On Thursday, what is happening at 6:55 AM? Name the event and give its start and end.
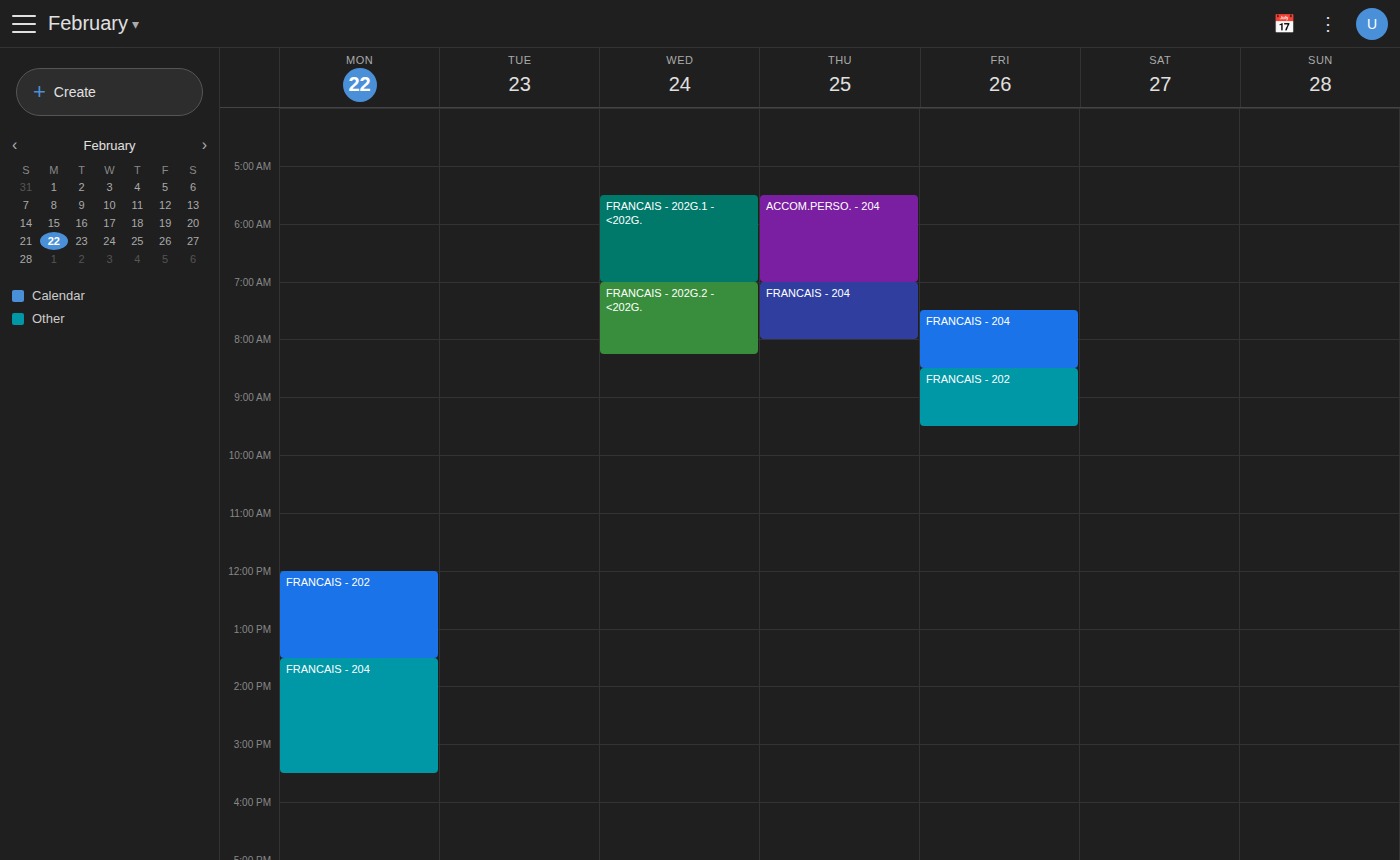
"ACCOM.PERSO. - 204", 5:30 AM to 7:00 AM